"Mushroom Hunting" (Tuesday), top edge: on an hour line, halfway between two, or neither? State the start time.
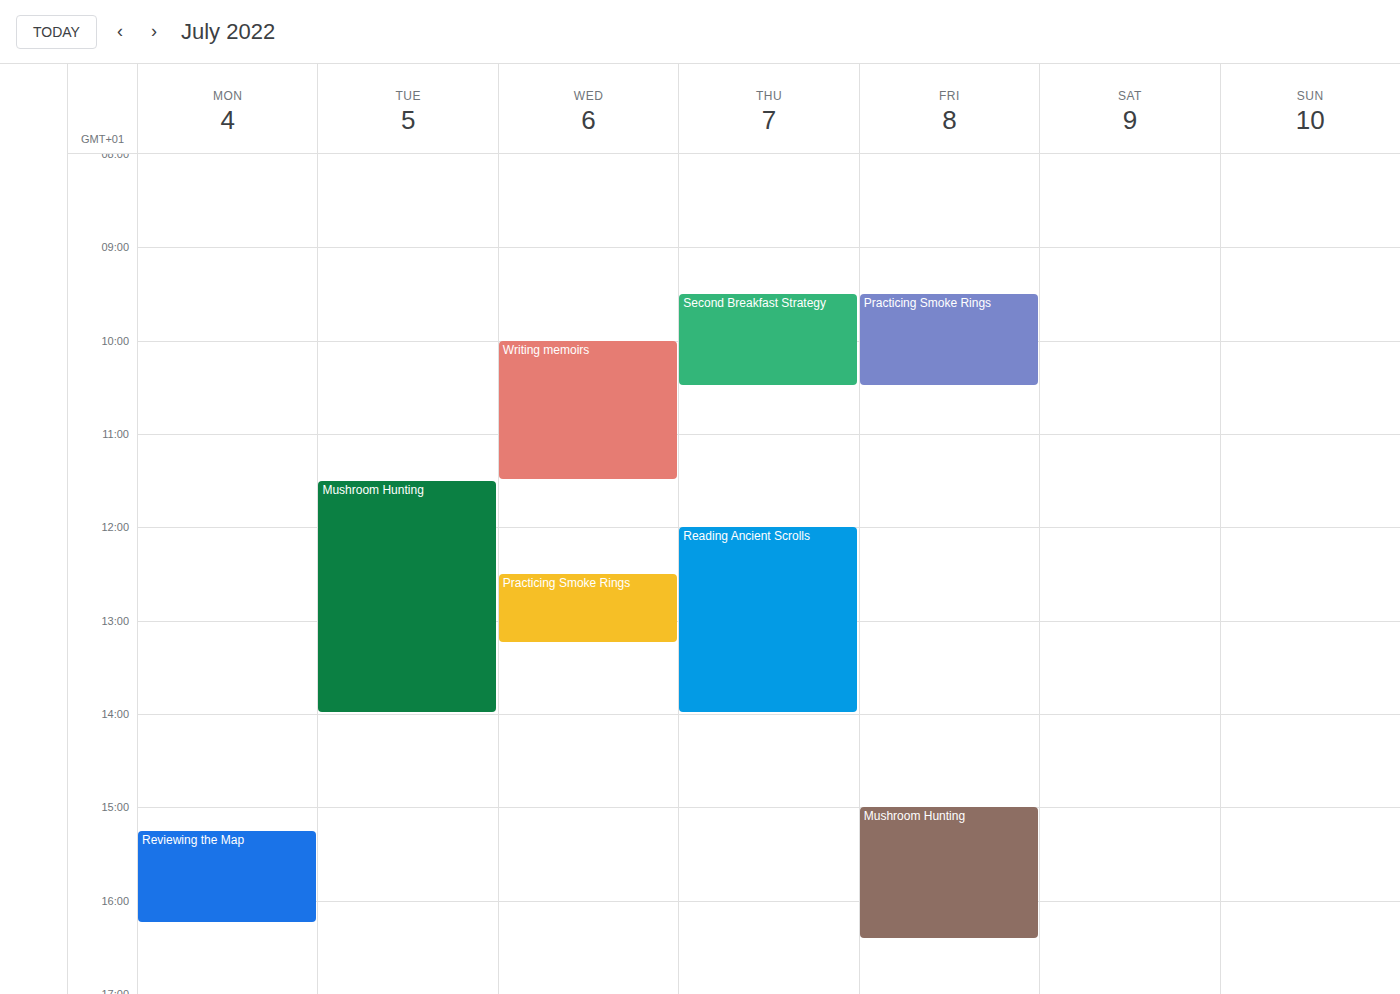
11:30 AM -- halfway between the 11 AM and 12 PM lines.